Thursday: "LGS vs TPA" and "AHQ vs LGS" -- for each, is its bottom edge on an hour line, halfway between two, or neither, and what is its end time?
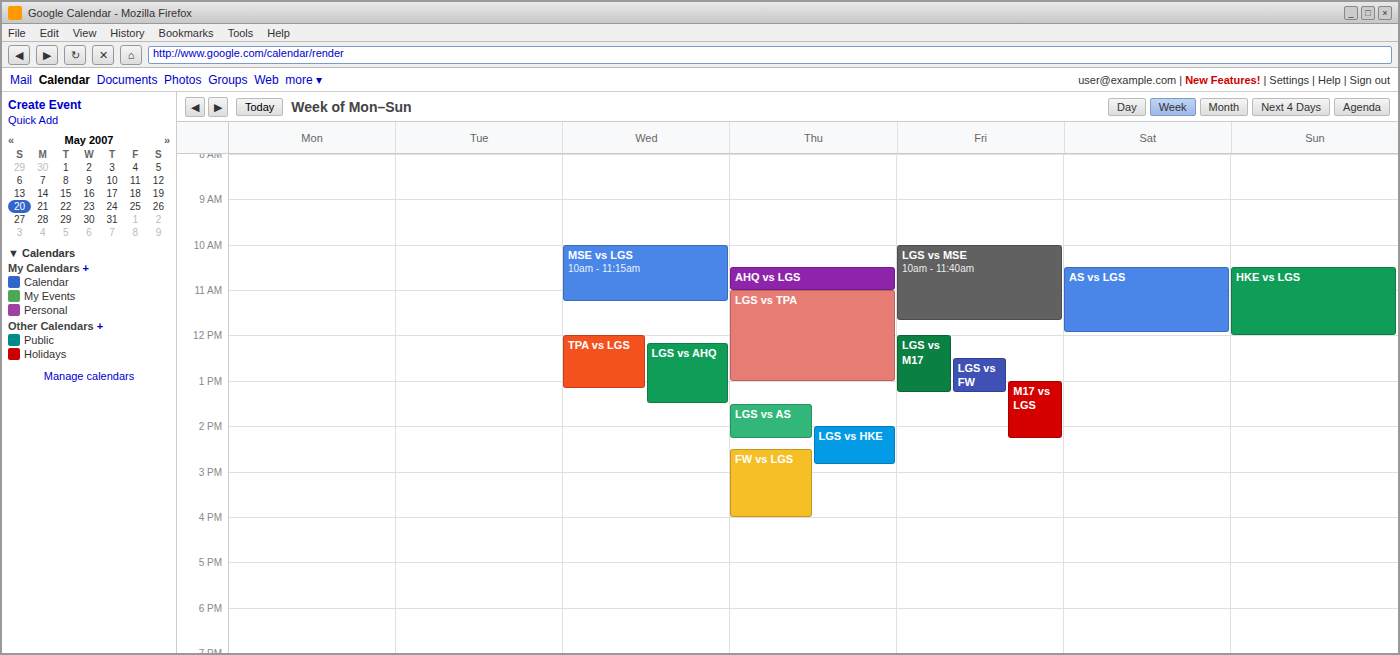
"LGS vs TPA": 1:00 PM, exactly on the 1 PM line. "AHQ vs LGS": 11:00 AM, exactly on the 11 AM line.